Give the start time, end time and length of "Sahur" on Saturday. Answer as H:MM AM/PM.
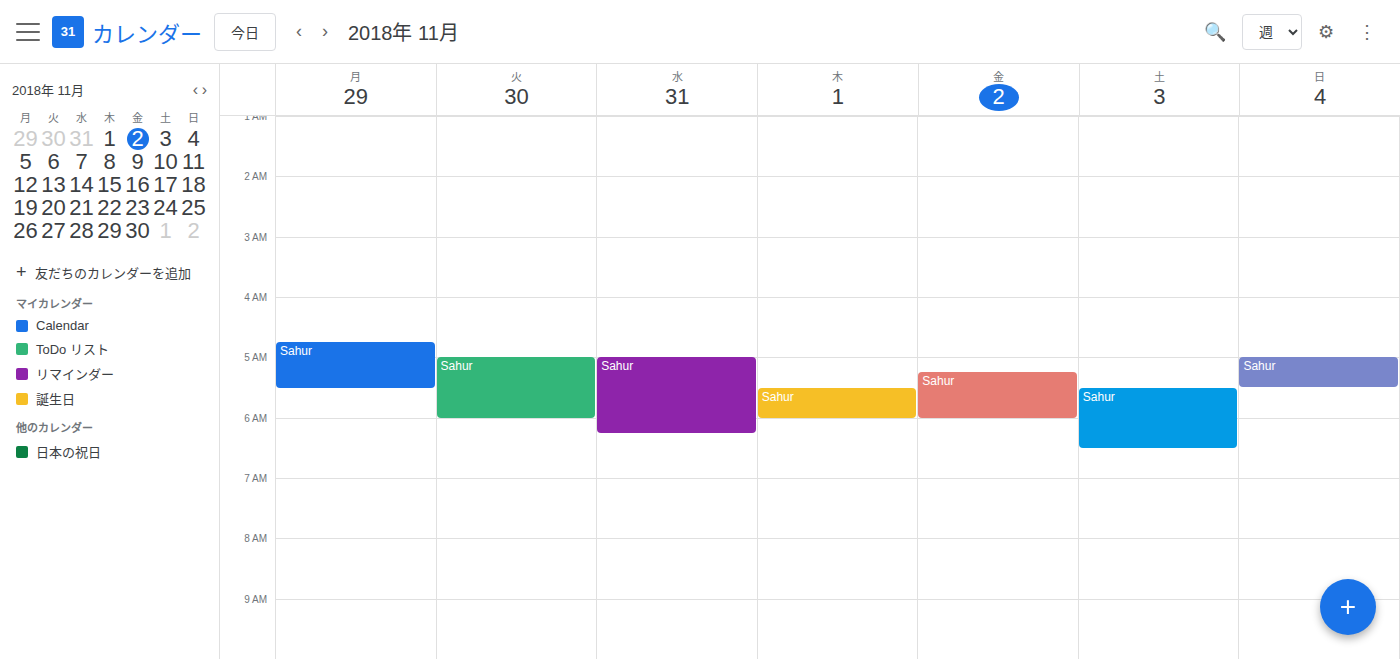
5:30 AM to 6:30 AM, 1 hour